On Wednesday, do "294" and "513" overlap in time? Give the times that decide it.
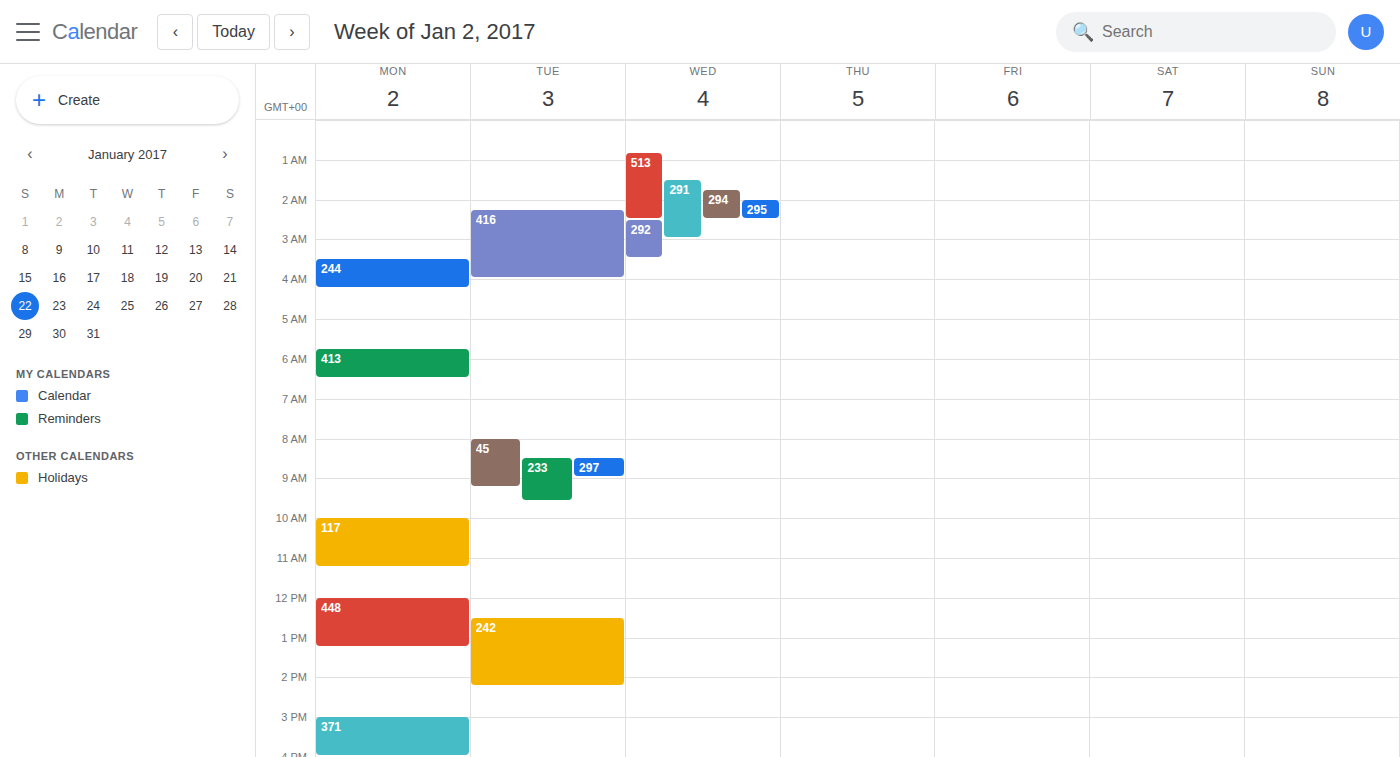
"294" starts at 1:45 AM, before "513" ends at 2:30 AM -- they overlap.